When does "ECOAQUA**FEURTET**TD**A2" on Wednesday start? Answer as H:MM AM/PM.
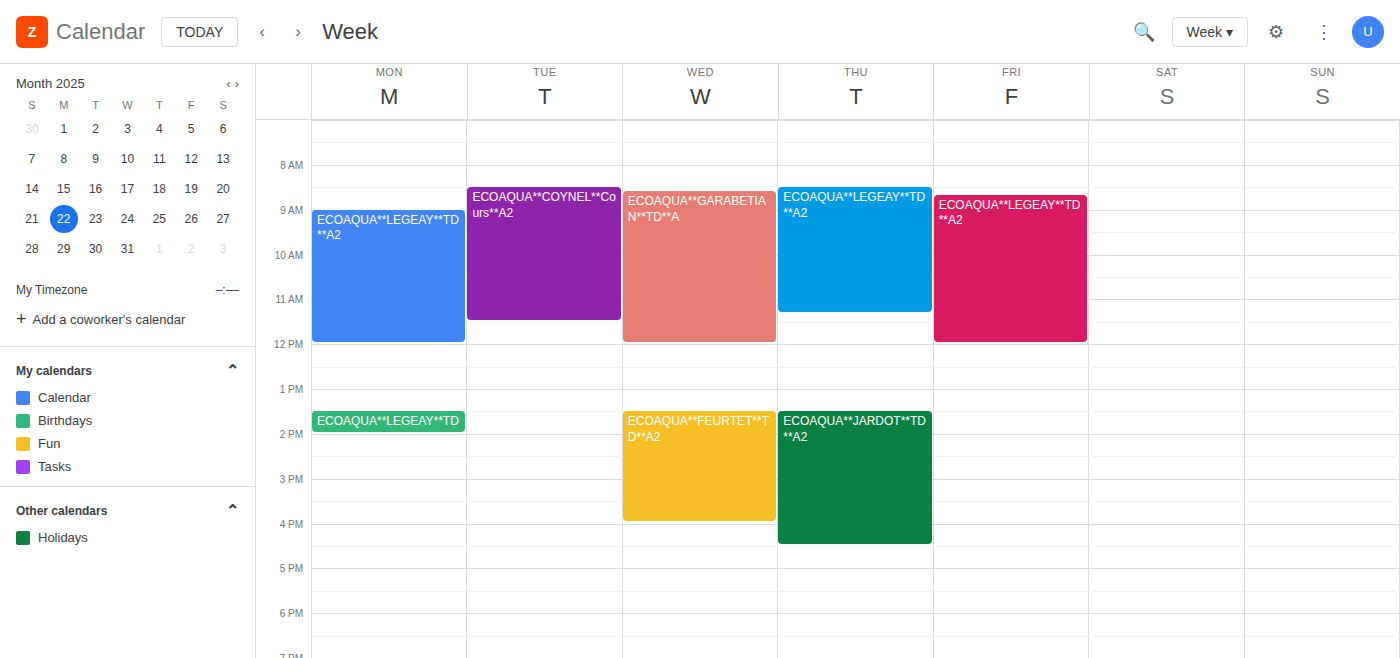
1:30 PM